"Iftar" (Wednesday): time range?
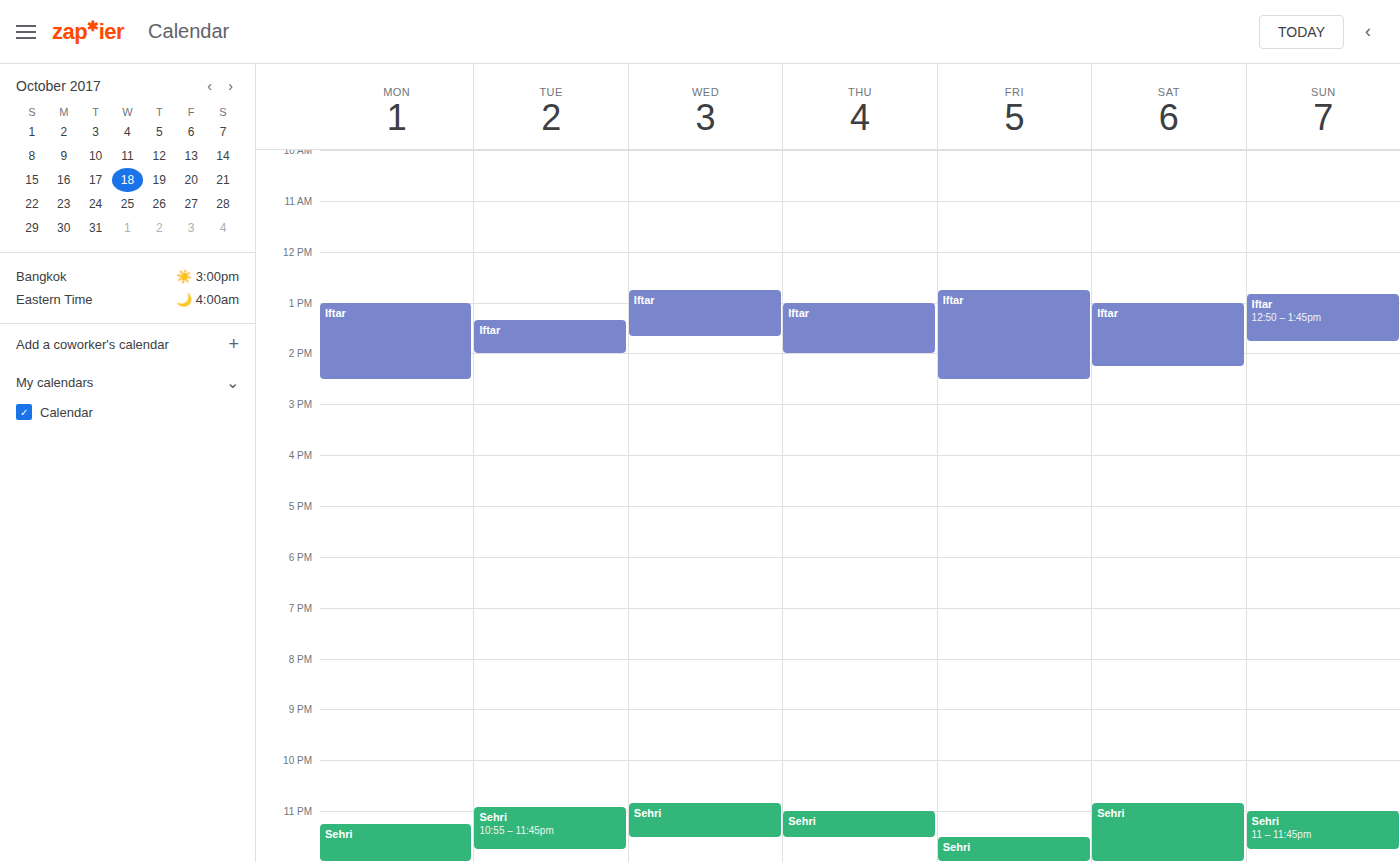
12:45 PM to 1:40 PM